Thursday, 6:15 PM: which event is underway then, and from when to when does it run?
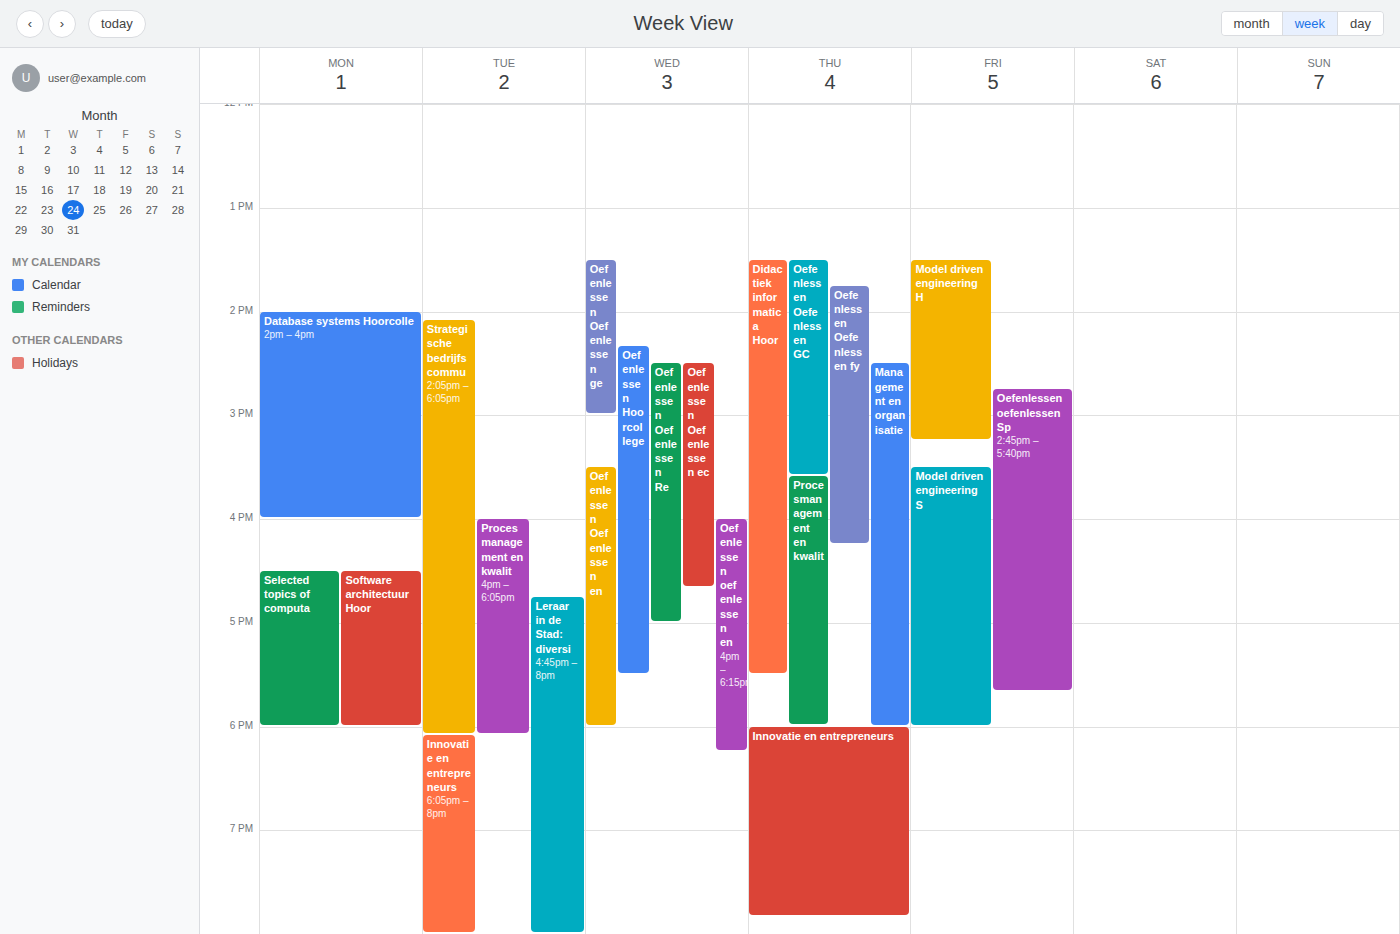
"Innovatie en entrepreneurs", 6:00 PM to 7:50 PM